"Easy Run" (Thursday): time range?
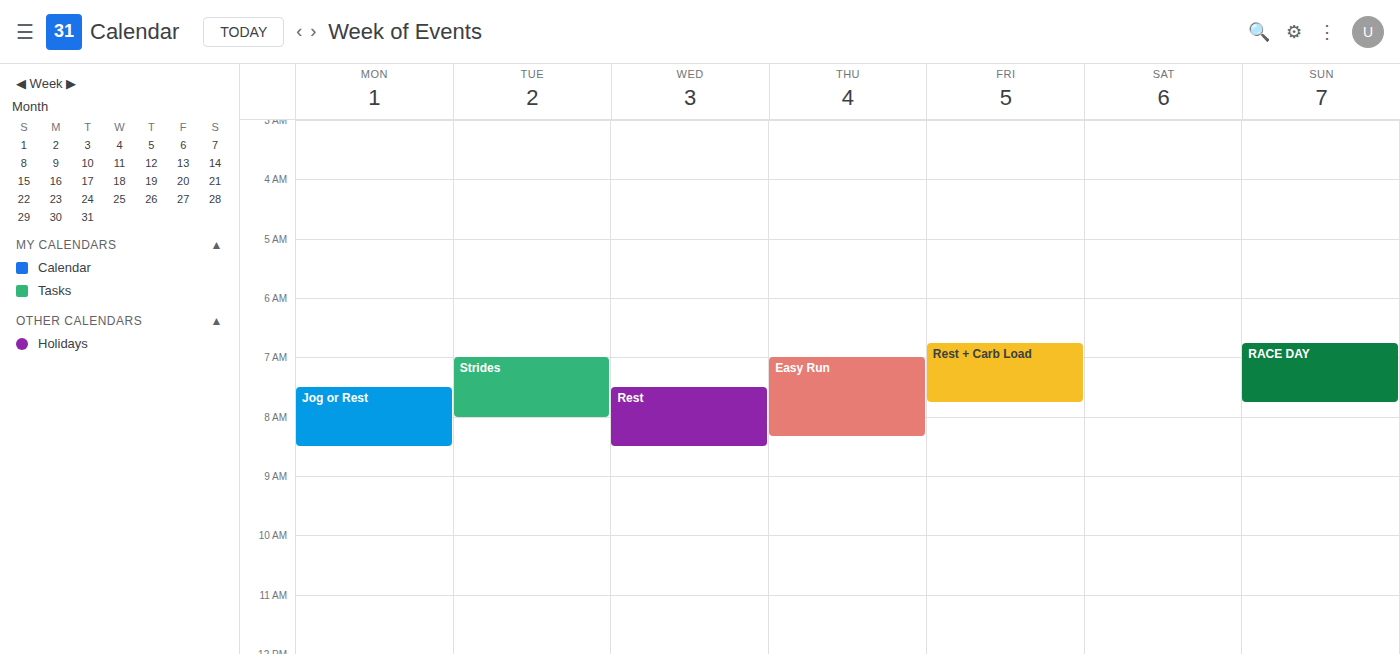
7:00 AM to 8:20 AM